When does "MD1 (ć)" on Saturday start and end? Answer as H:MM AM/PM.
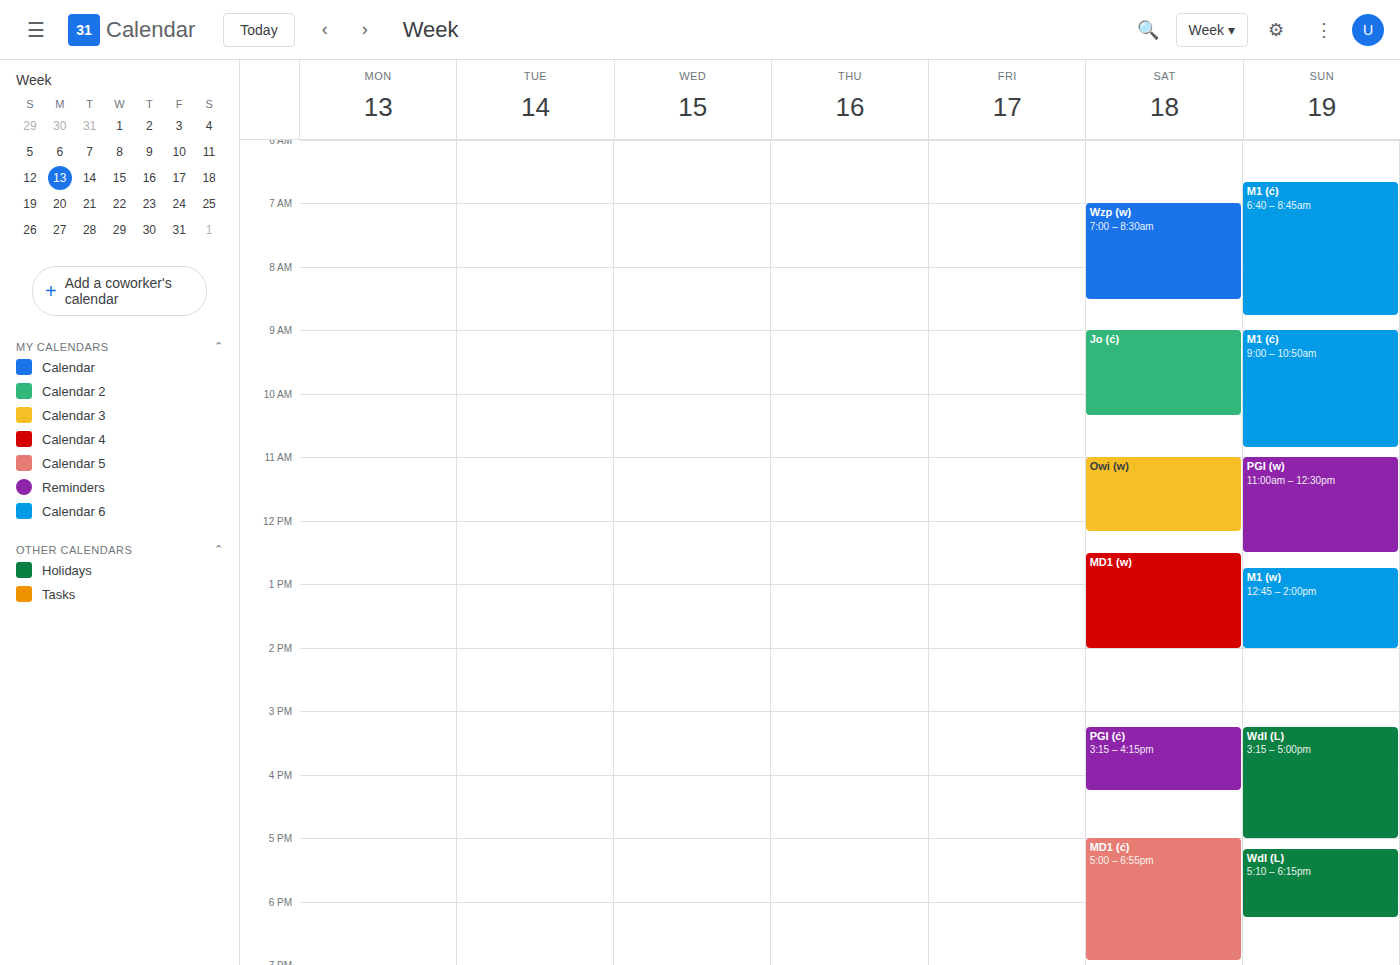
5:00 PM to 6:55 PM